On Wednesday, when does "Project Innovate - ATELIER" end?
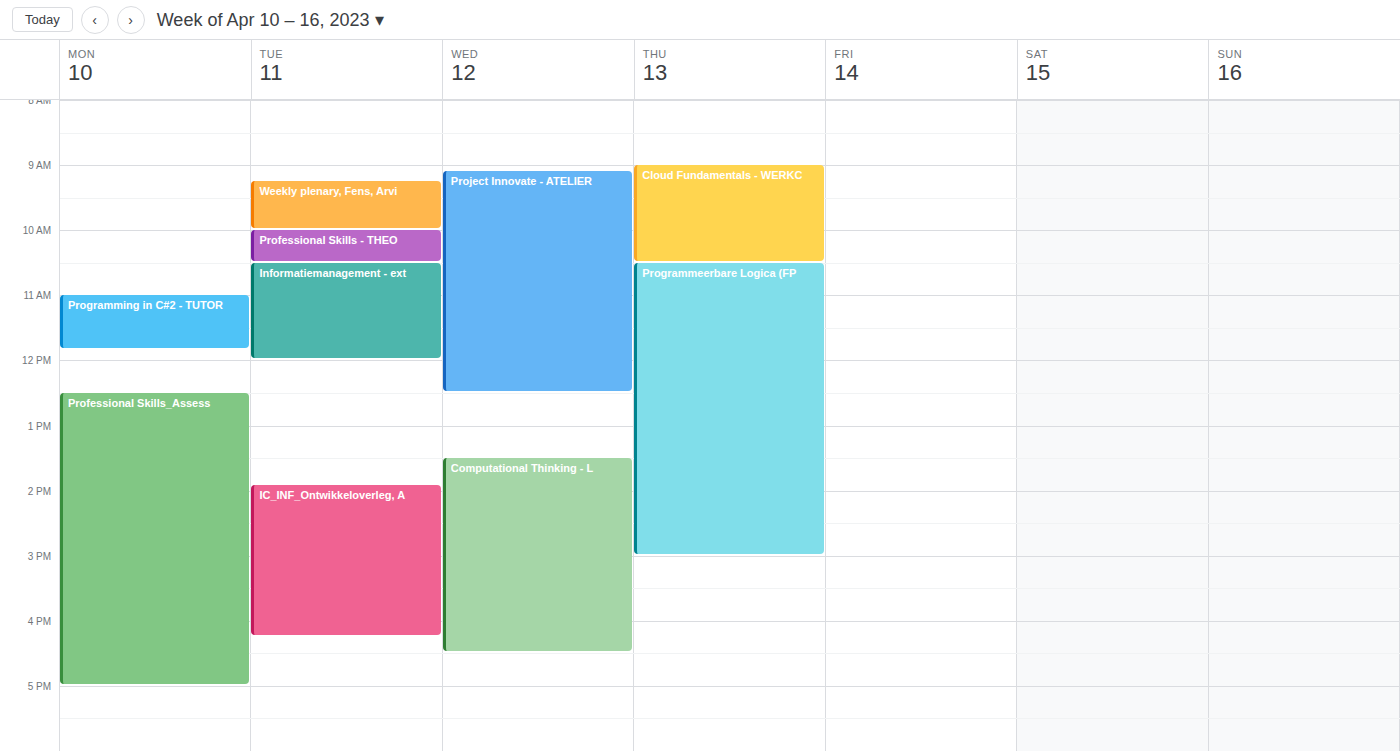
12:30 PM